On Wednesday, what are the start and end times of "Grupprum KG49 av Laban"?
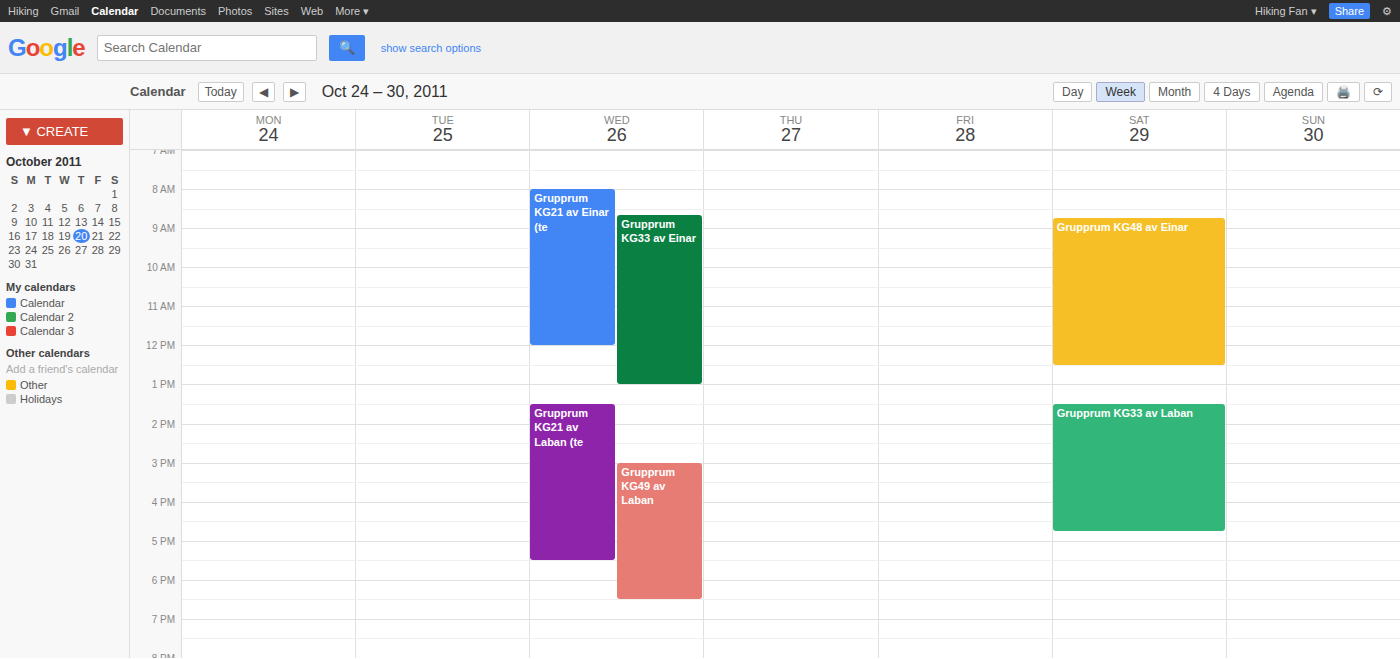
3:00 PM to 6:30 PM